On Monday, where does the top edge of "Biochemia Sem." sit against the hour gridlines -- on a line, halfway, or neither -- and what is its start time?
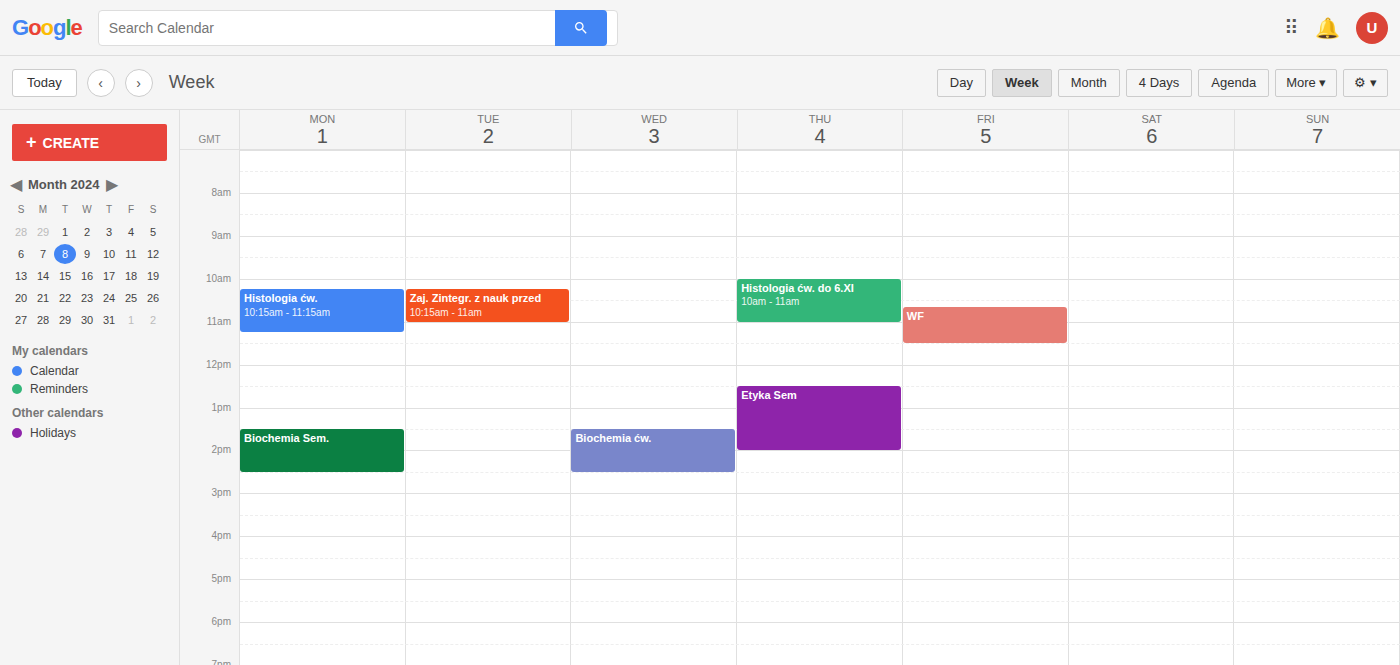
1:30 PM -- halfway between the 1 PM and 2 PM lines.